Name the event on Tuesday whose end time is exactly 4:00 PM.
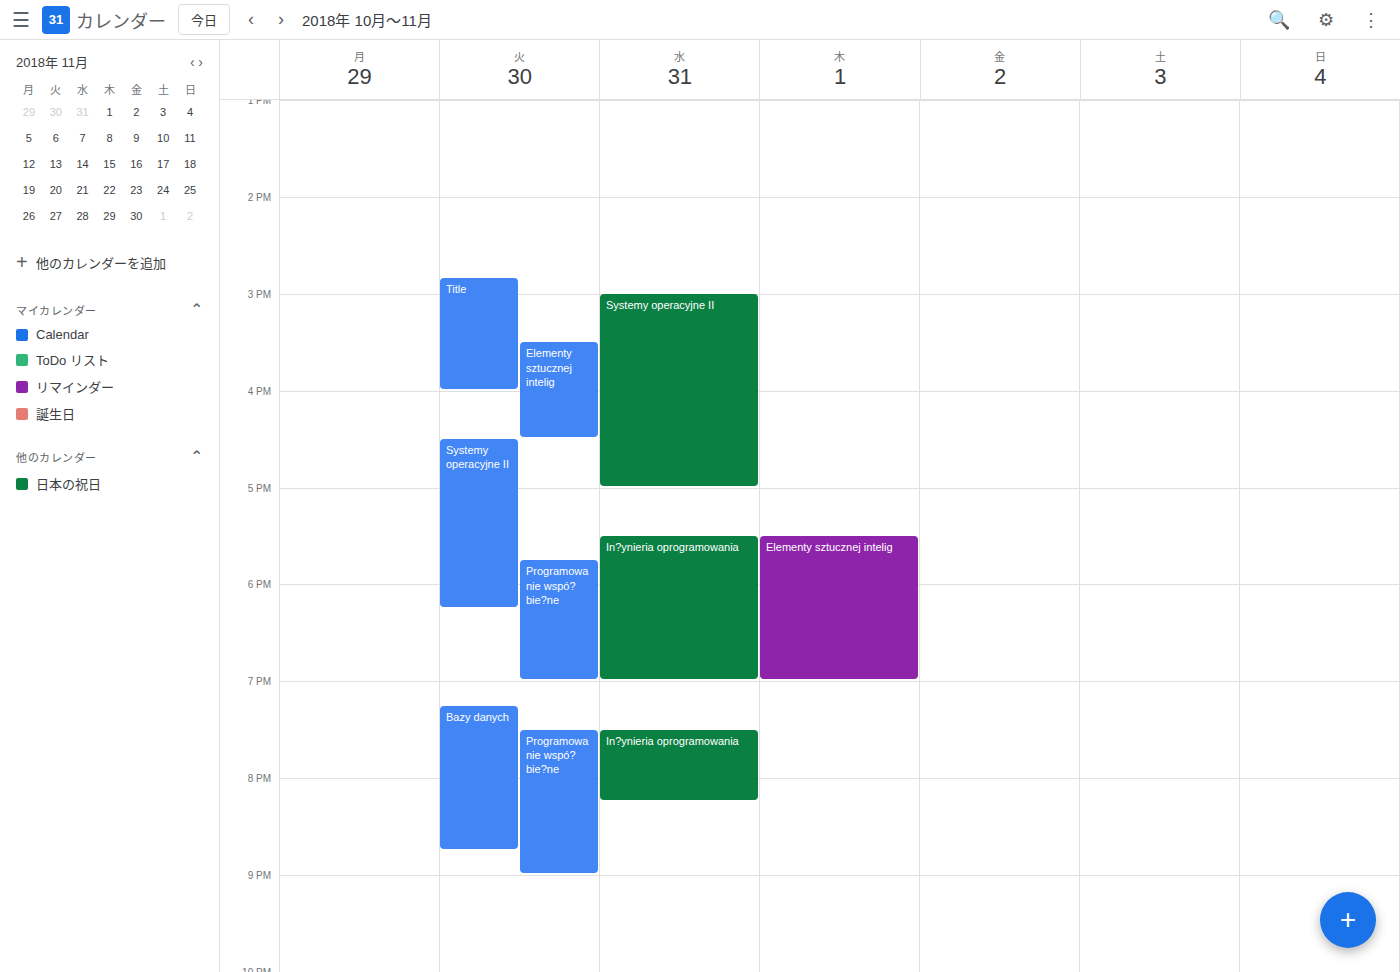
"Title"